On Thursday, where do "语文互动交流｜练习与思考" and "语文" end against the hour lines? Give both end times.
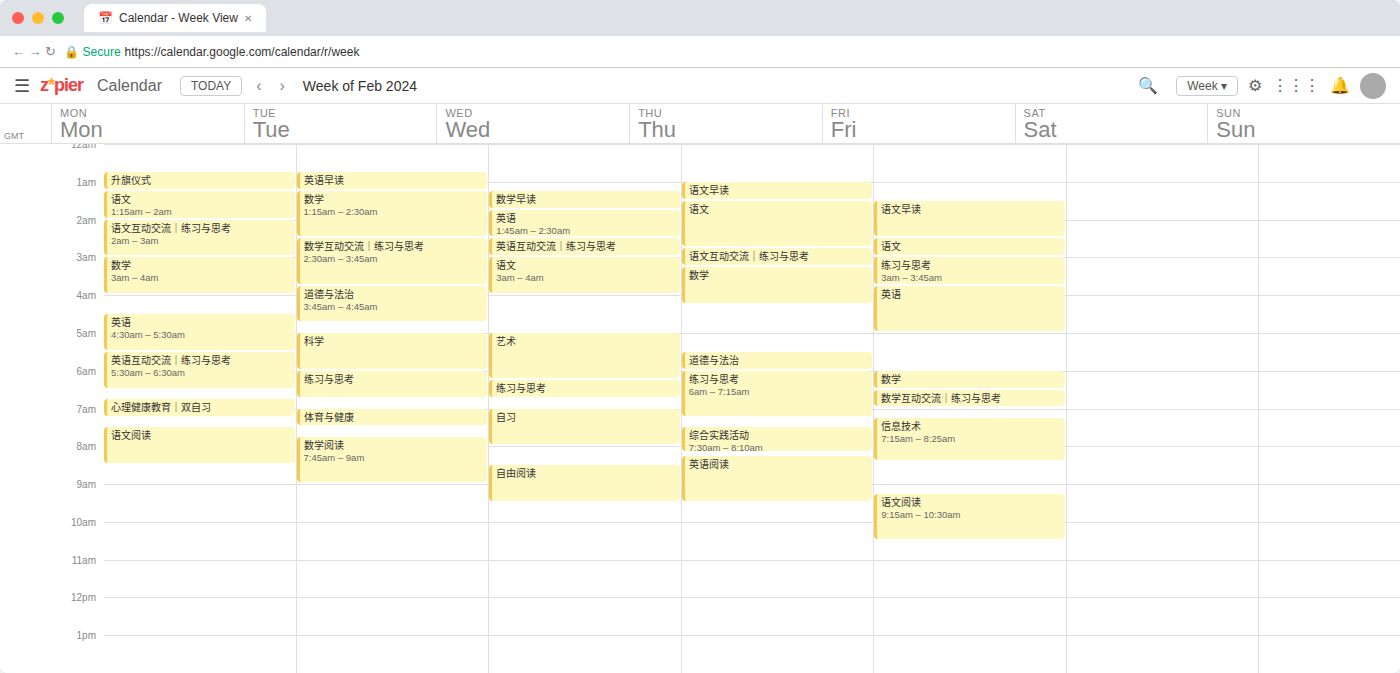
"语文互动交流｜练习与思考": 3:15 AM, neither: a quarter of the way from the 3 AM line to the 4 AM line. "语文": 2:45 AM, neither: three quarters of the way from the 2 AM line to the 3 AM line.